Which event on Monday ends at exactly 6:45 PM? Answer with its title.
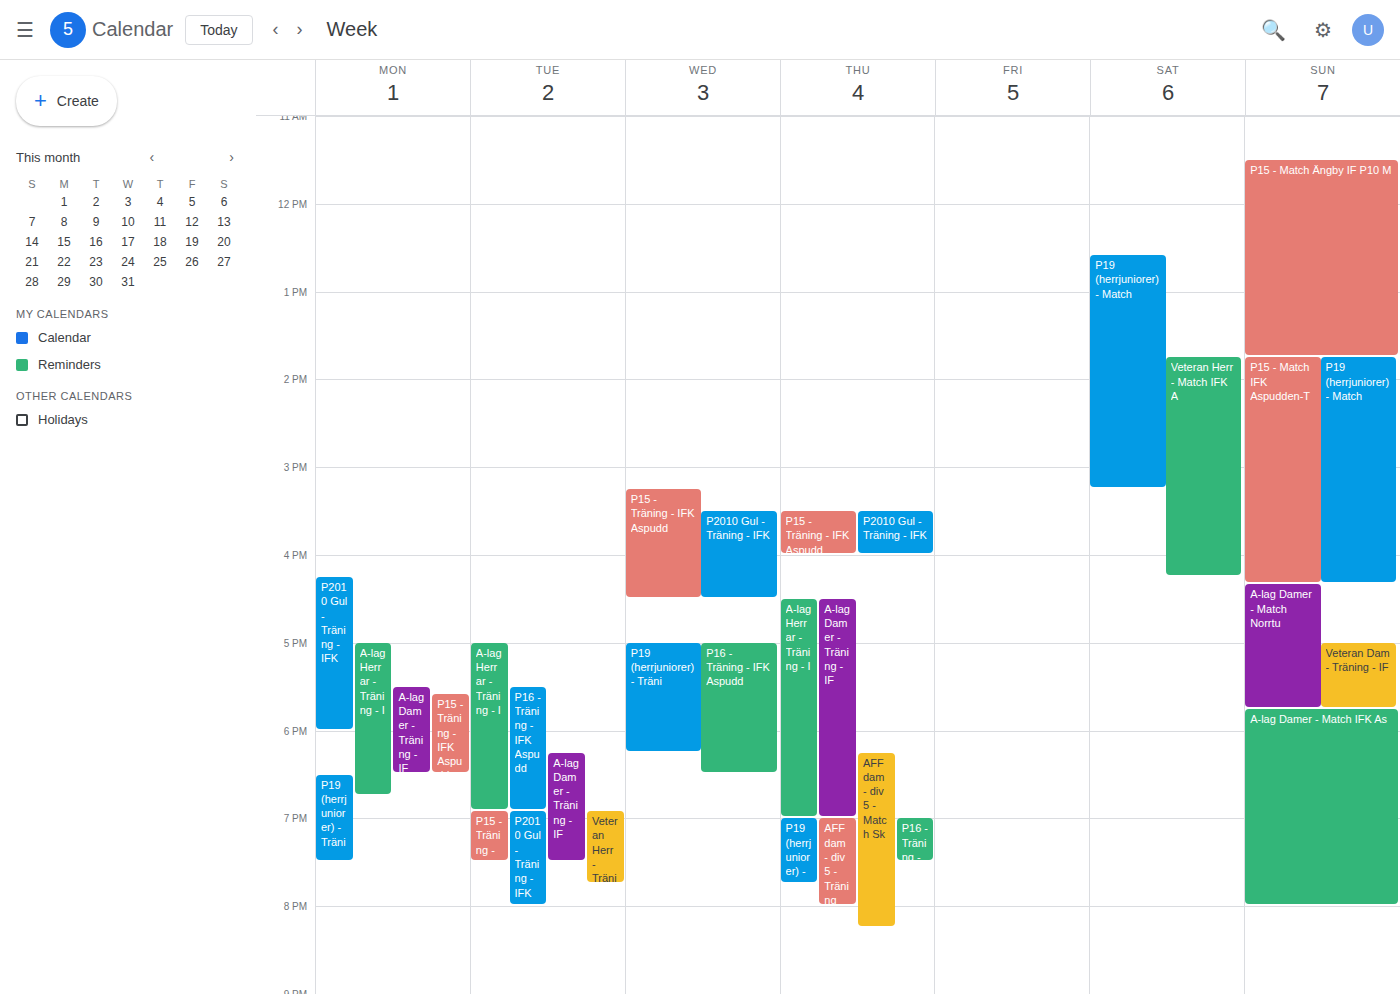
"A-lag Herrar - Träning - I"